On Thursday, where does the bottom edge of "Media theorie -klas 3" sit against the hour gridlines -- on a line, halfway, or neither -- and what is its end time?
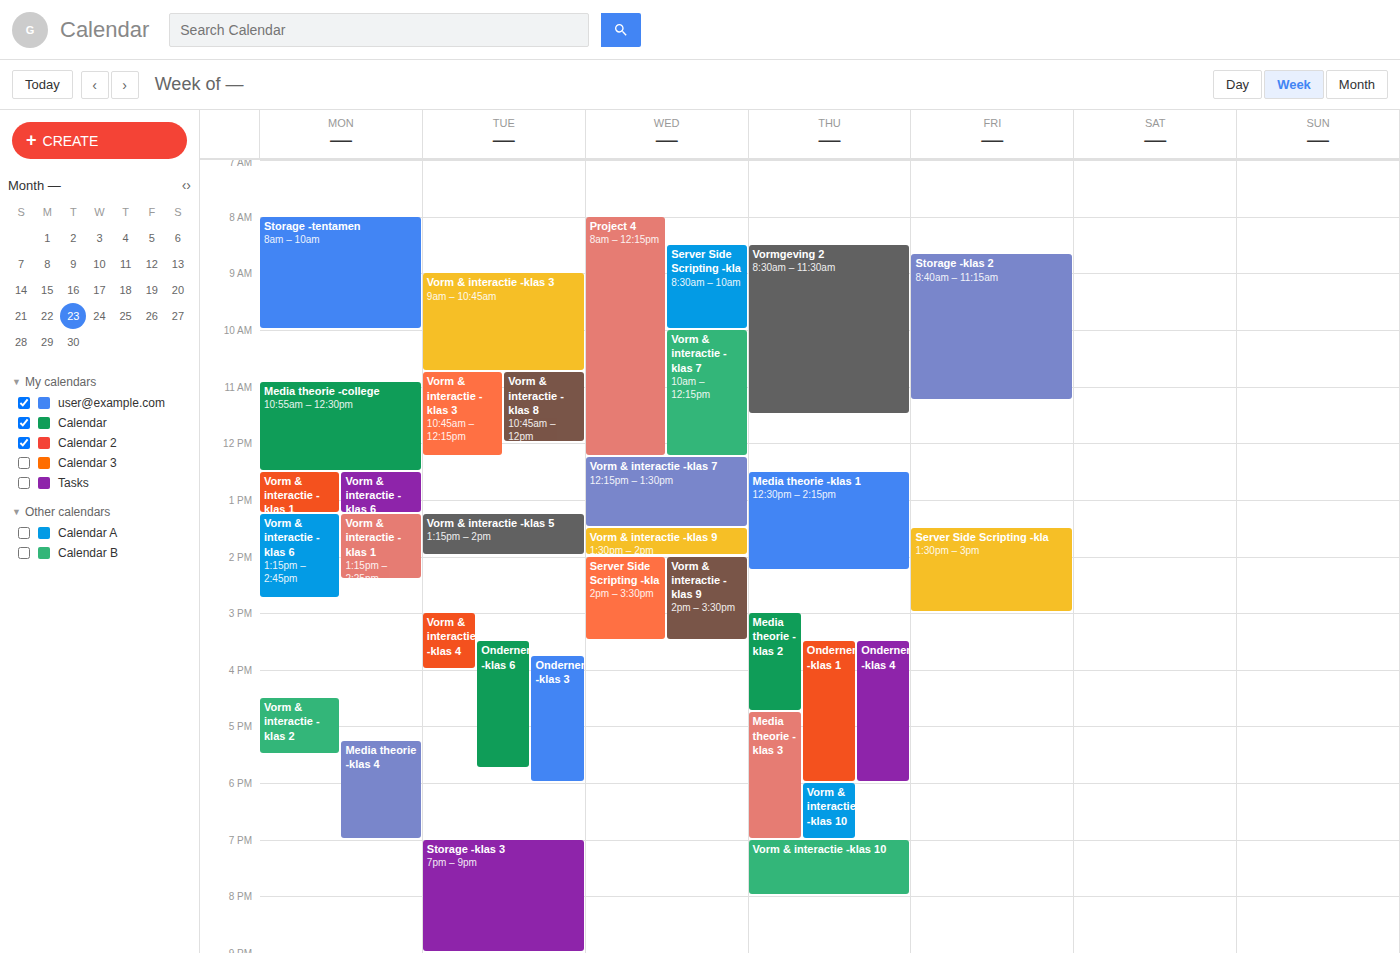
7:00 PM -- exactly on the 7 PM line.